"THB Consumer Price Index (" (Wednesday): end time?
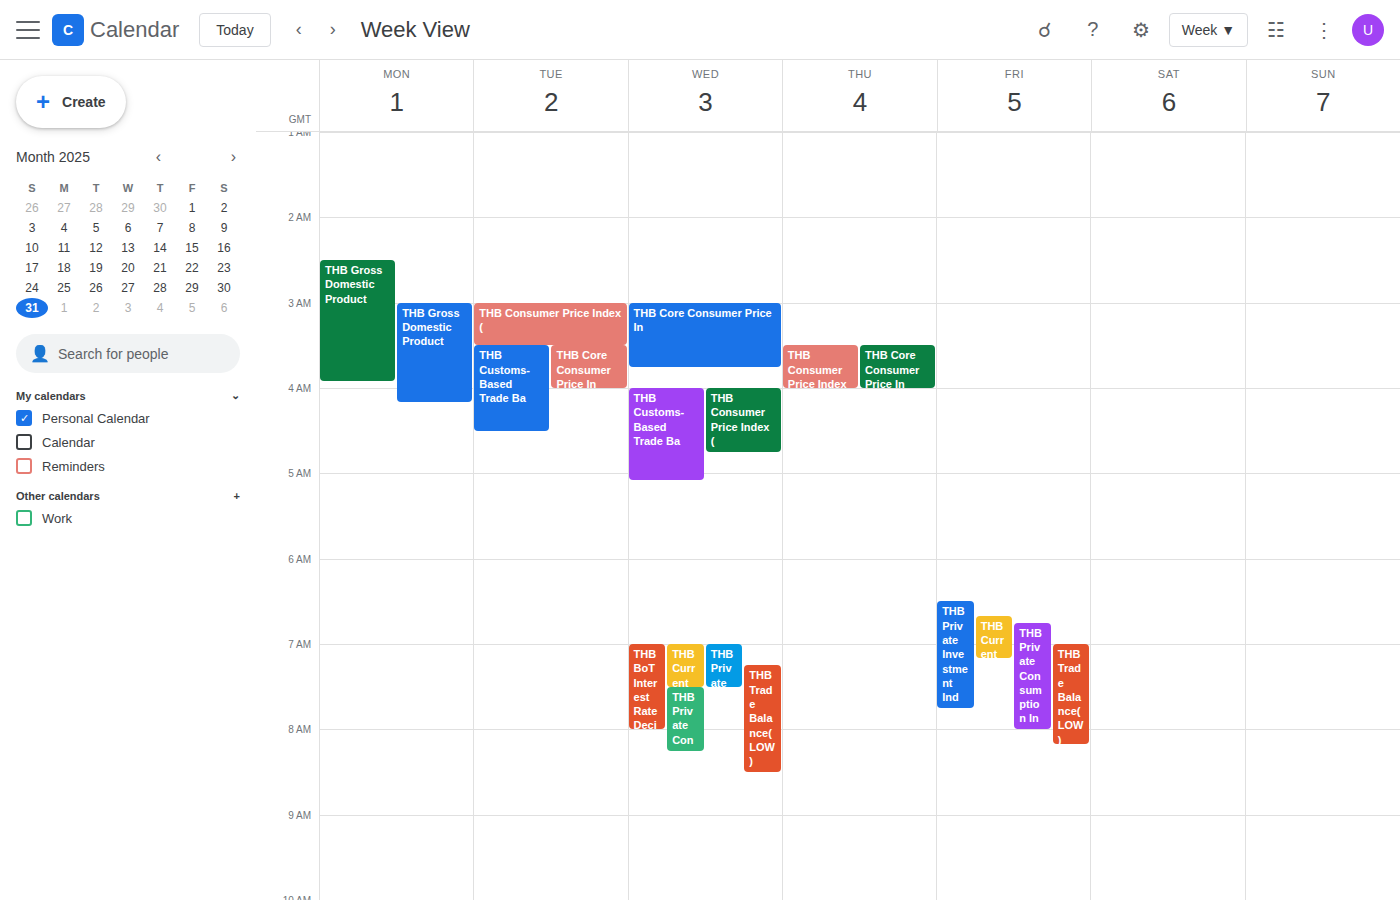
4:45 AM